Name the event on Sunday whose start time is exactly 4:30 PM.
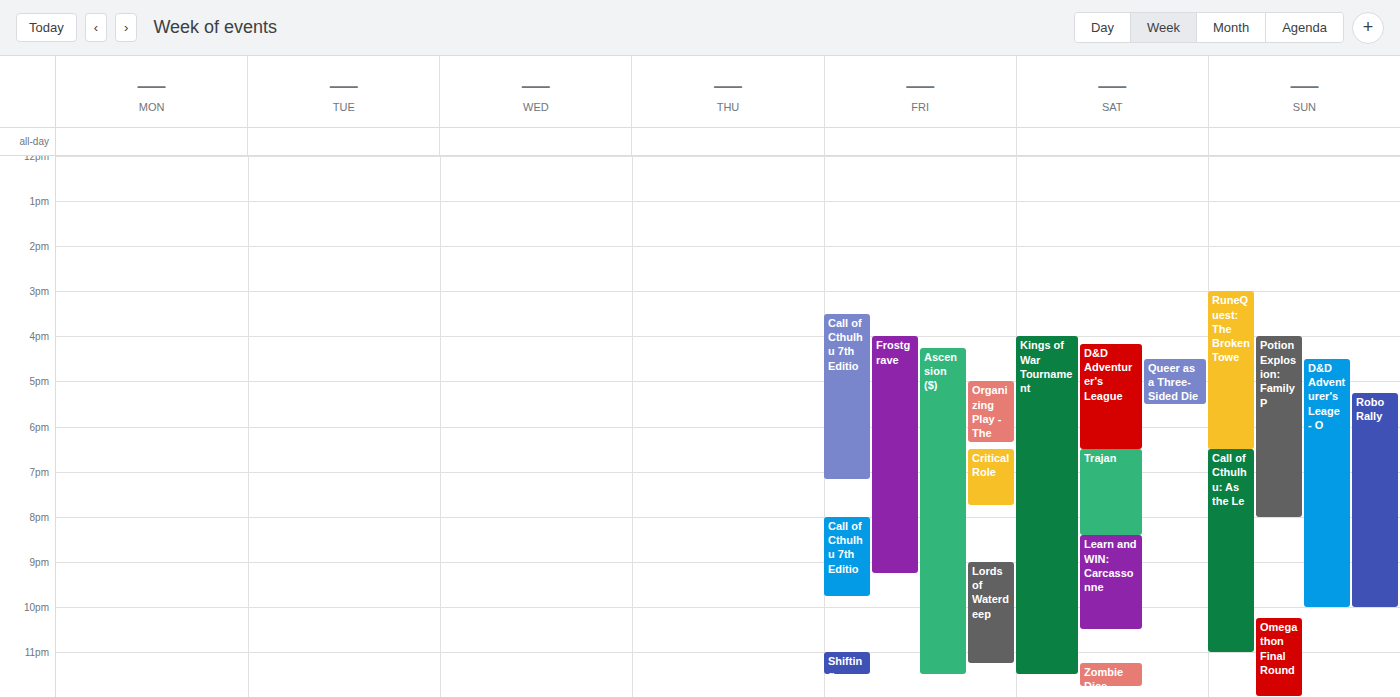
"D&D Adventurer's Leage - O"